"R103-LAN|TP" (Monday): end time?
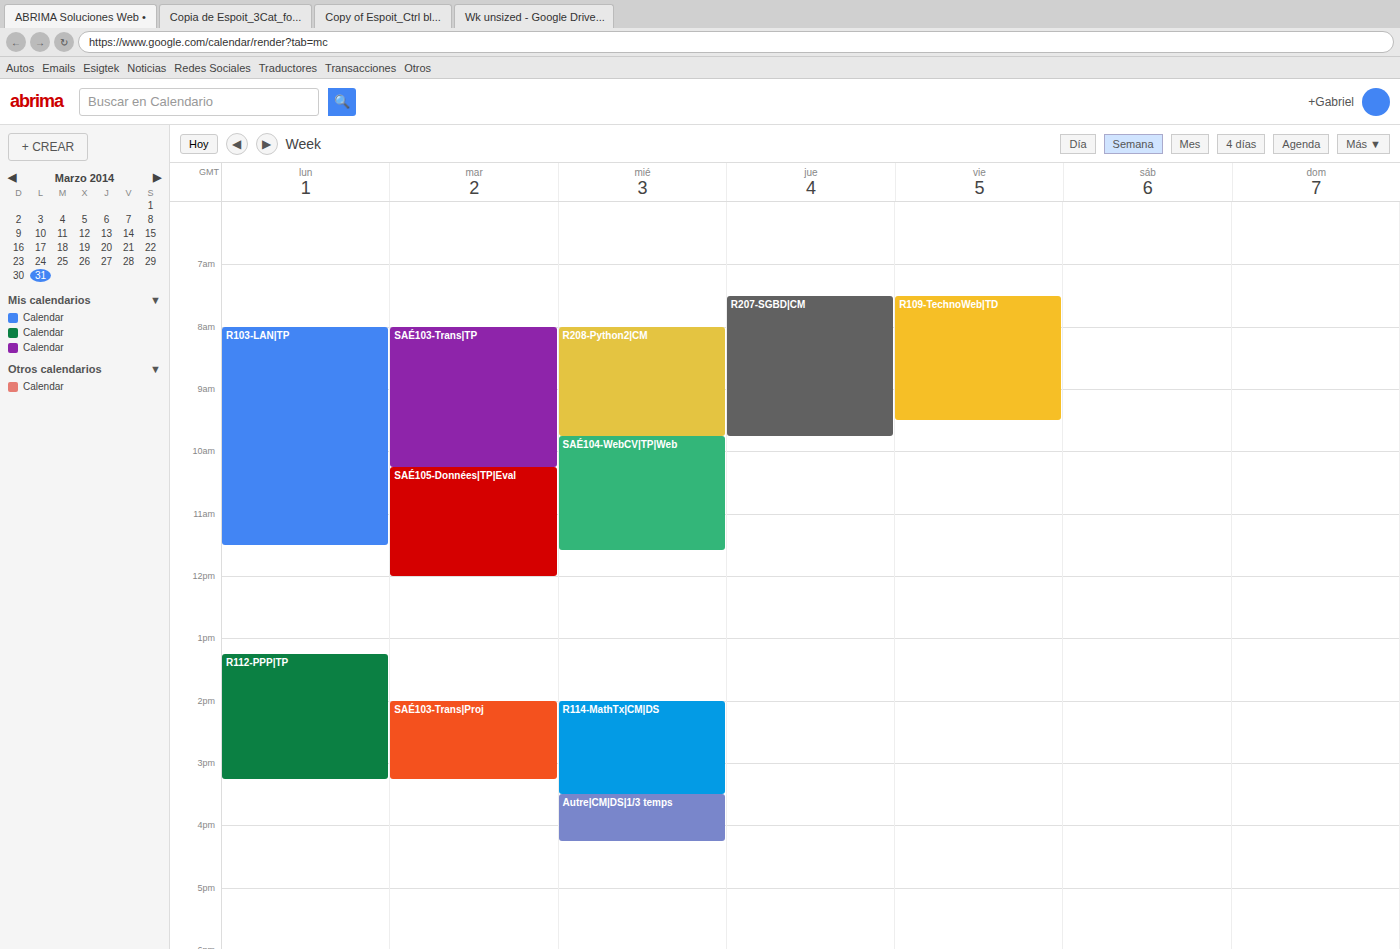
11:30 AM